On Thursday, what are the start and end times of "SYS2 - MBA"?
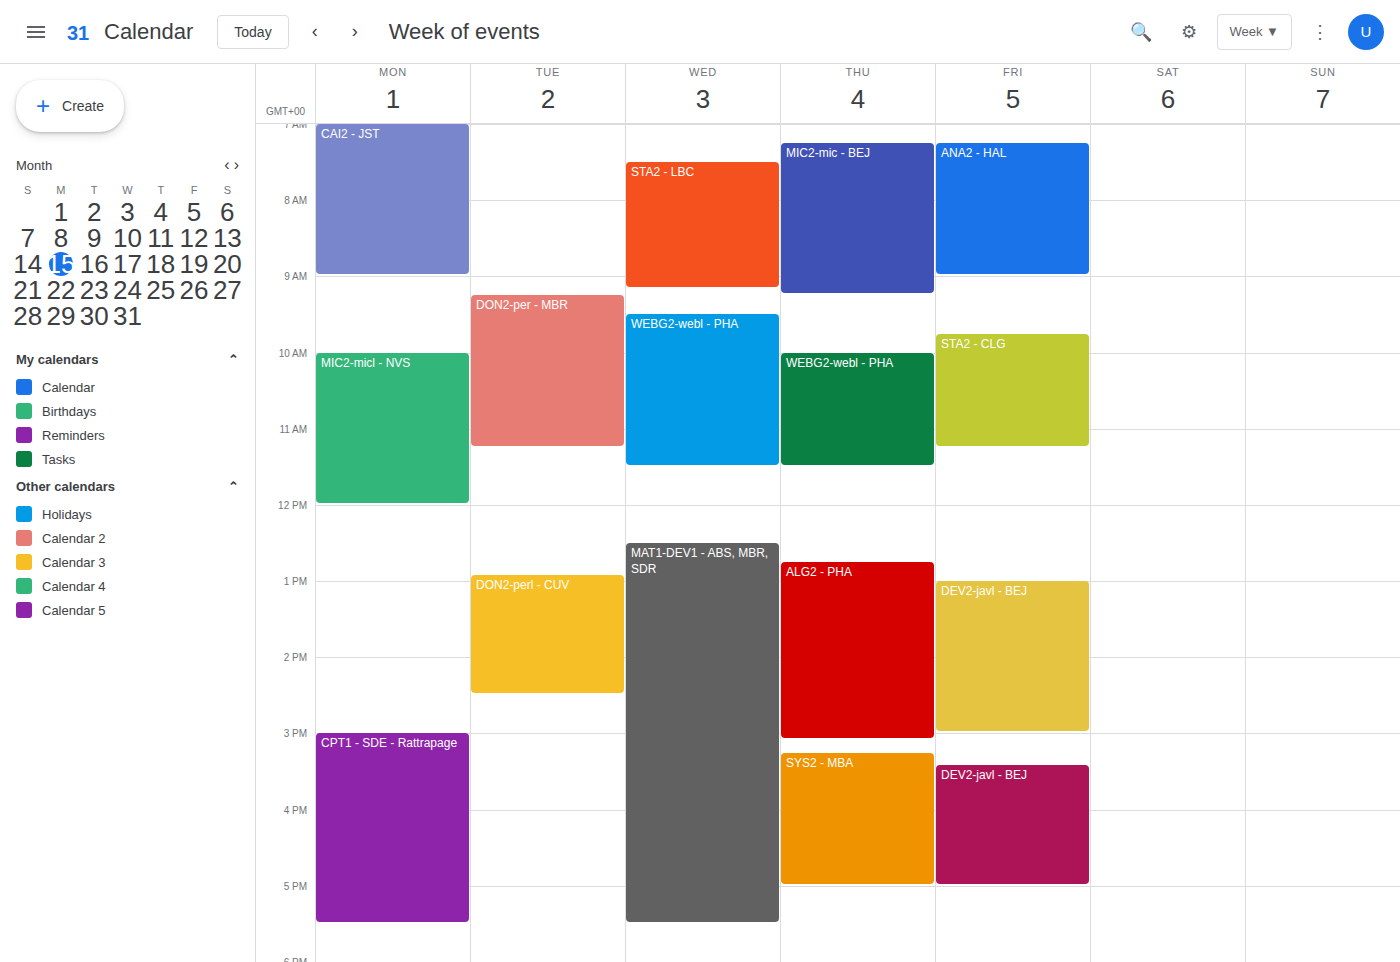
3:15 PM to 5:00 PM